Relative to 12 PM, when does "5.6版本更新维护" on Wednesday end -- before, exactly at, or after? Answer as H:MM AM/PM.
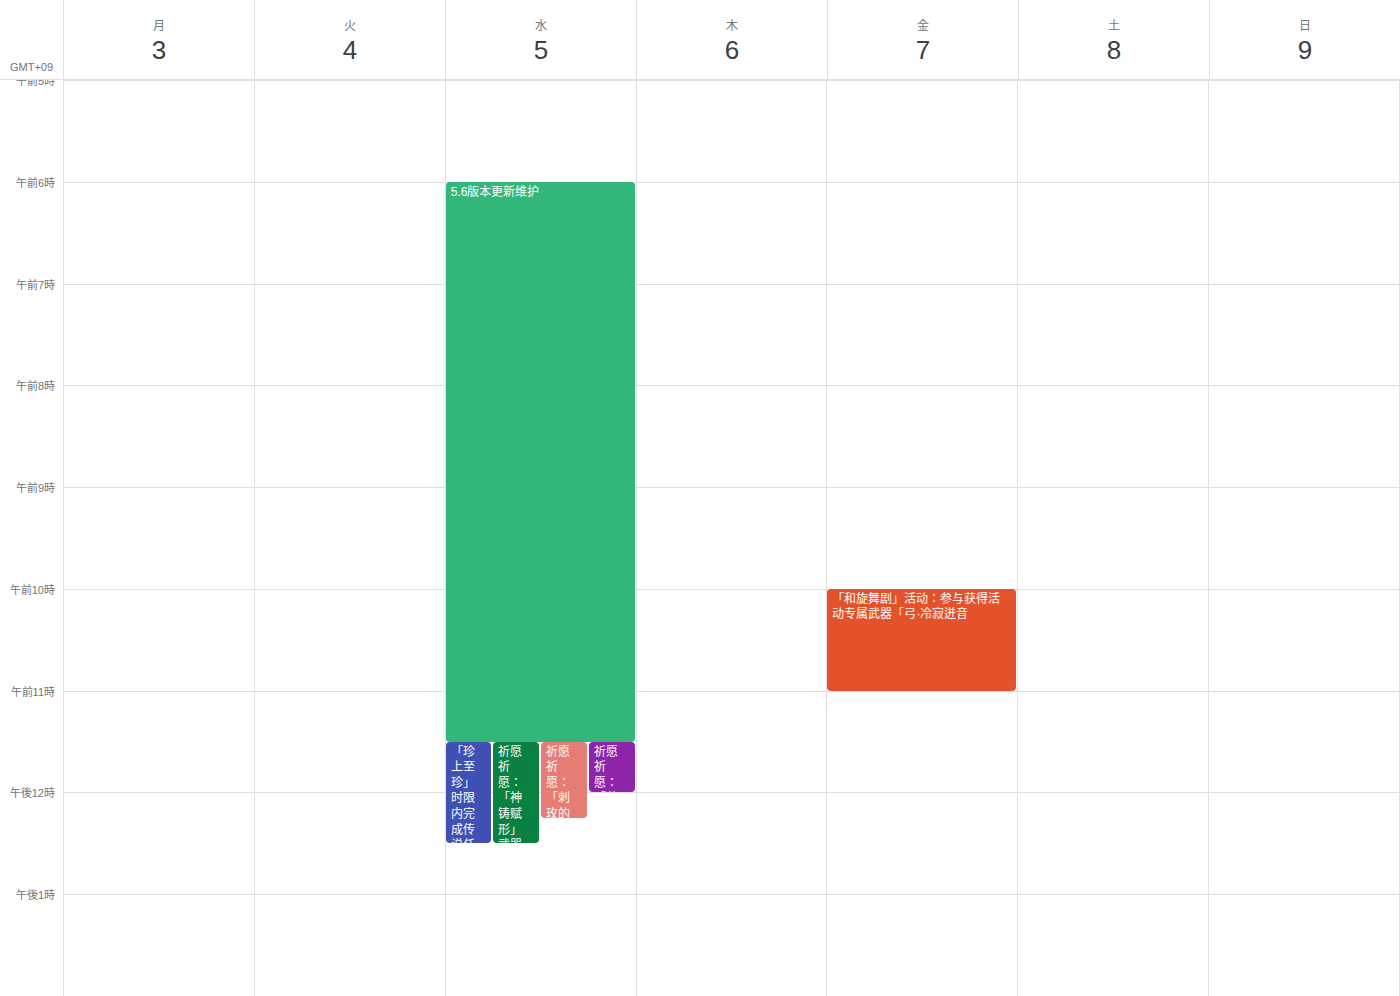
11:30 AM -- before 12 PM, 30 minutes above the 12 PM line.